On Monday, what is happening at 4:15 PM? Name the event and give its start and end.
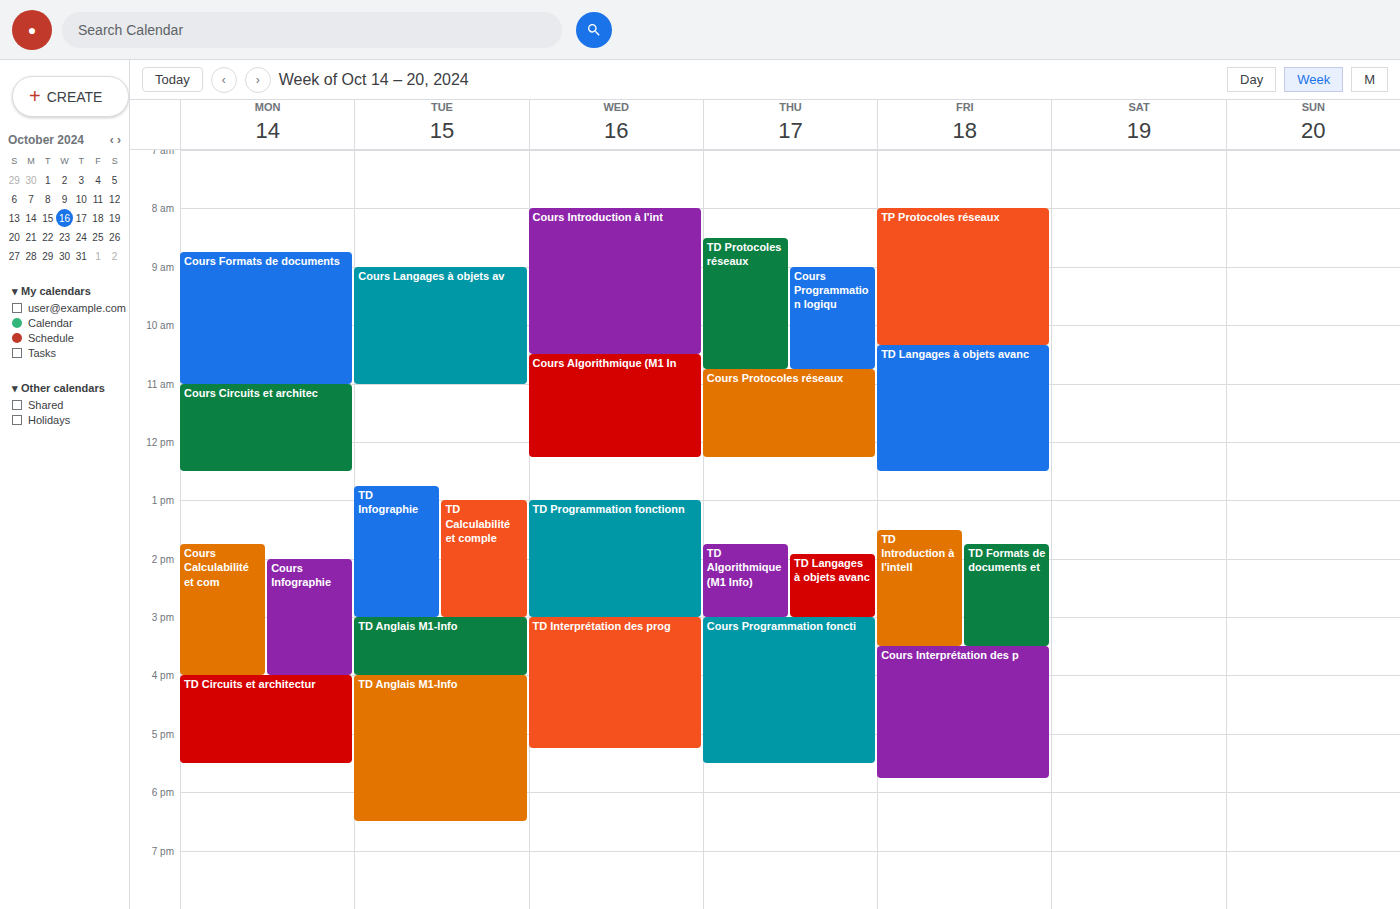
"TD Circuits et architectur", 4:00 PM to 5:30 PM